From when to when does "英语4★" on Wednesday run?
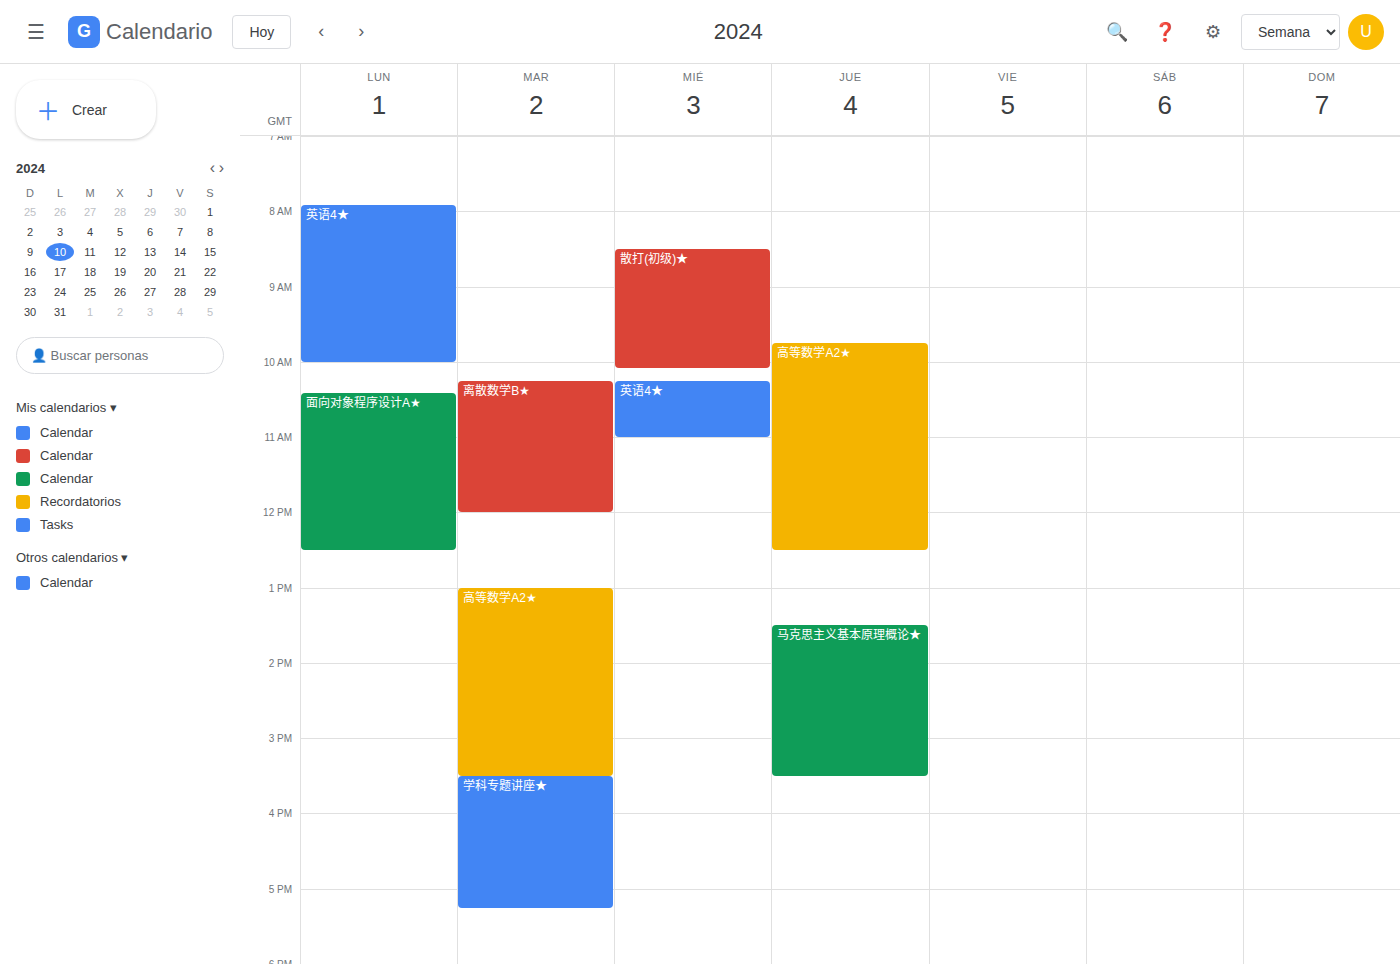
10:15 AM to 11:00 AM